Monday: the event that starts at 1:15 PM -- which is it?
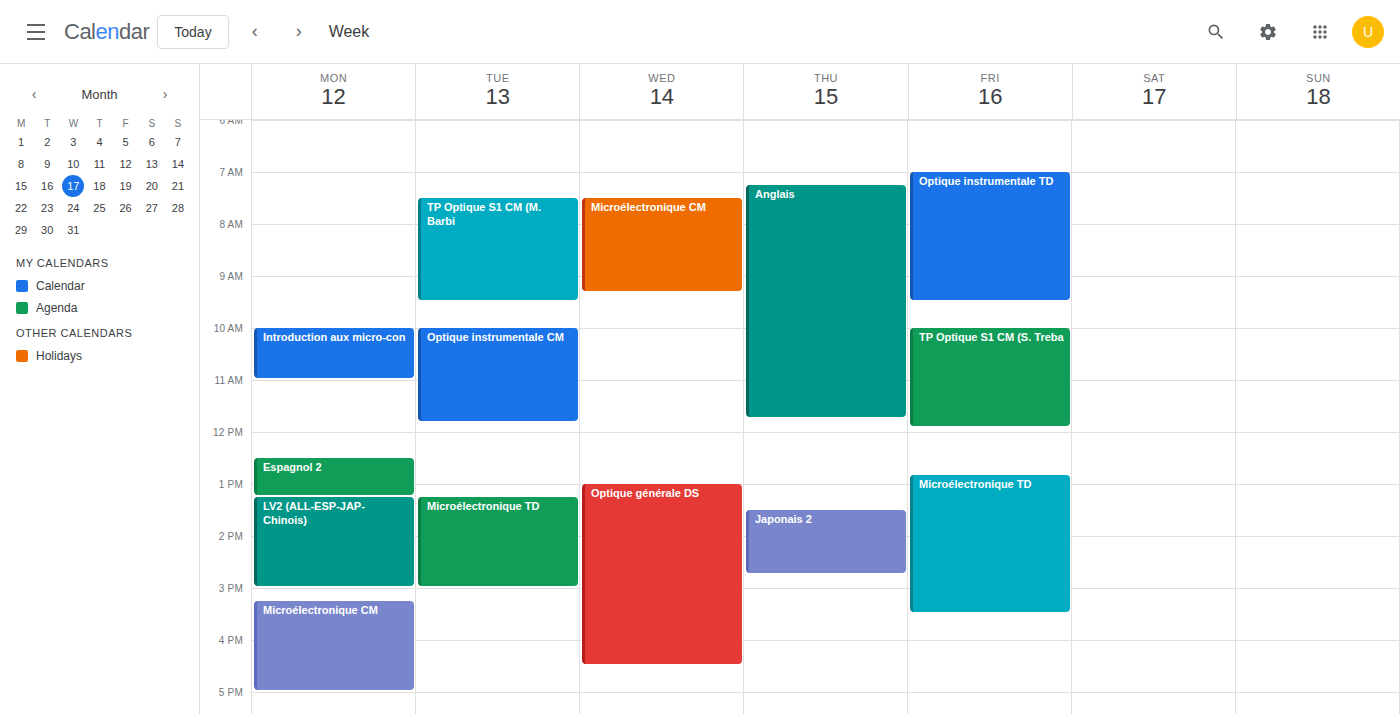
"LV2 (ALL-ESP-JAP-Chinois)"